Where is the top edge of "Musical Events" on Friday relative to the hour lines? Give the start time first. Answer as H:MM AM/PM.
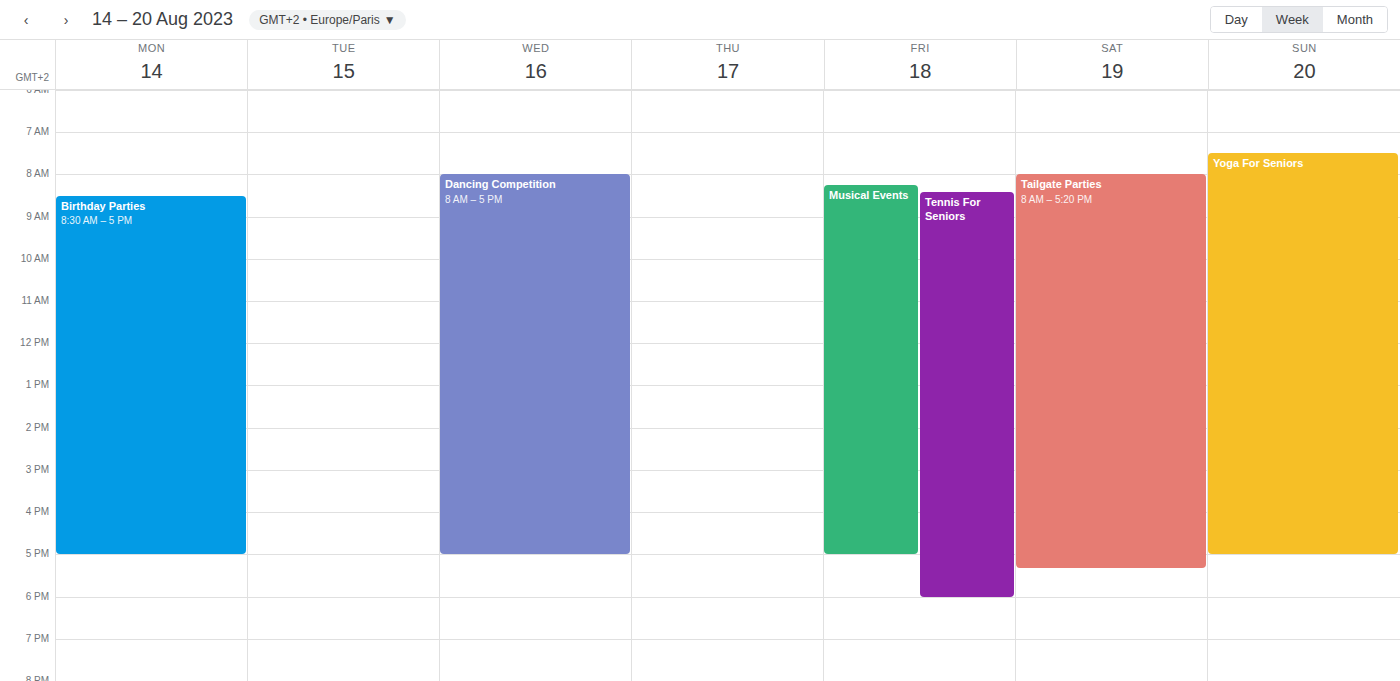
8:15 AM -- neither: a quarter of the way from the 8 AM line to the 9 AM line.